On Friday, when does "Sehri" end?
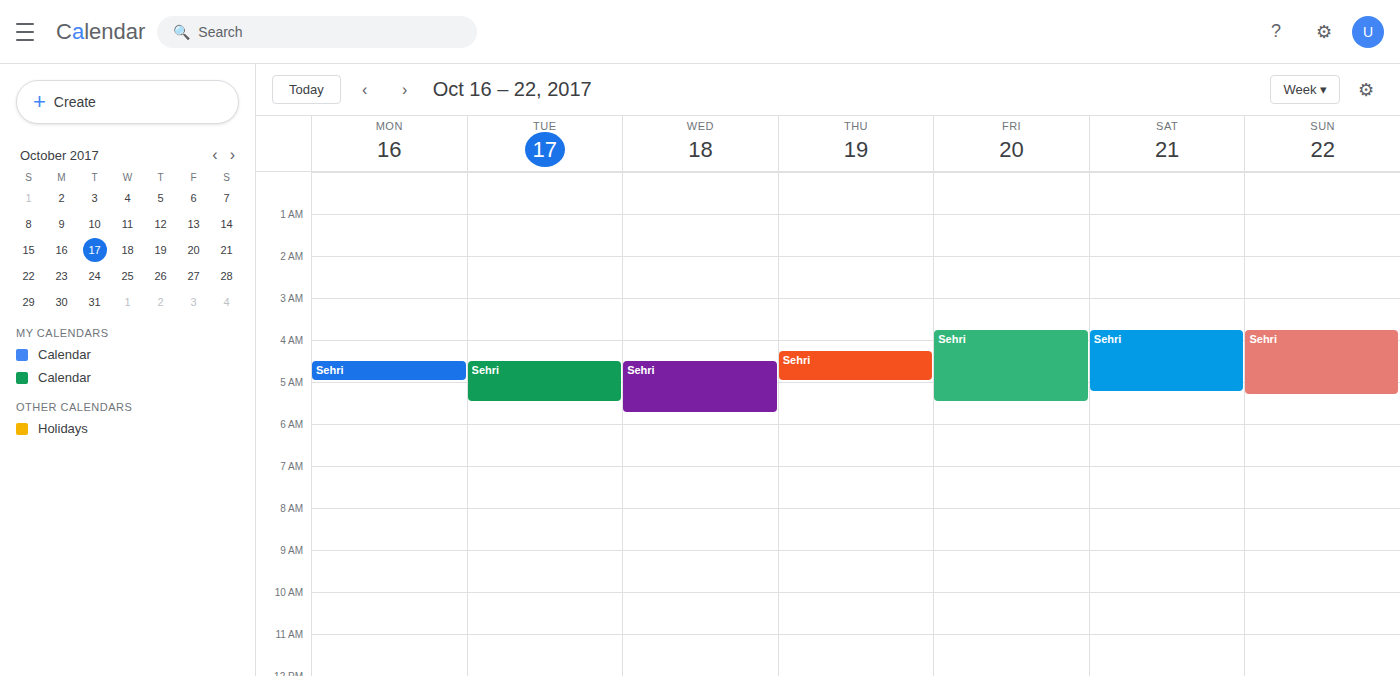
5:30 AM